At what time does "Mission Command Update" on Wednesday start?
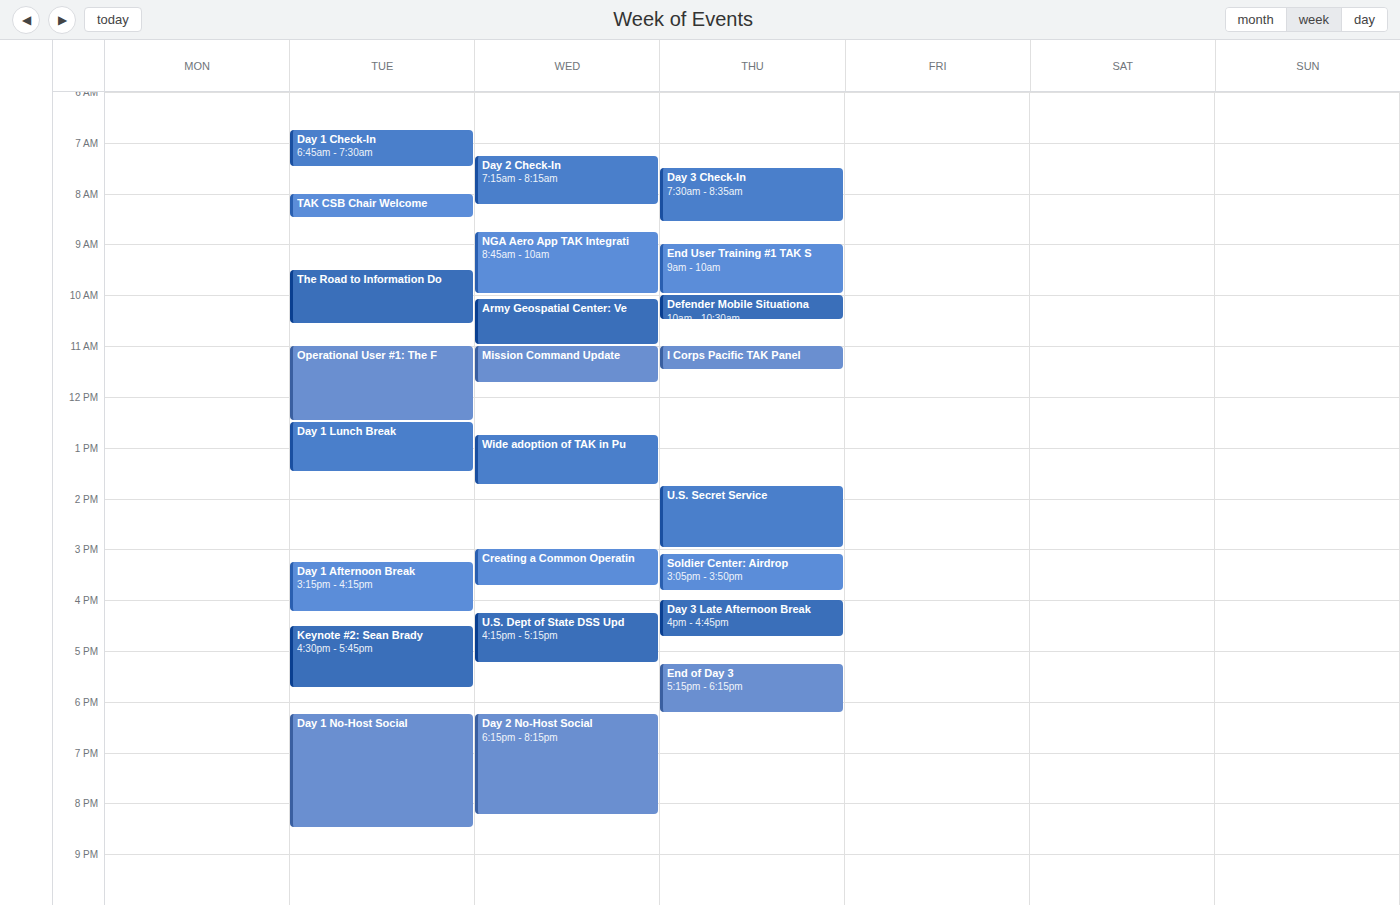
11:00 AM